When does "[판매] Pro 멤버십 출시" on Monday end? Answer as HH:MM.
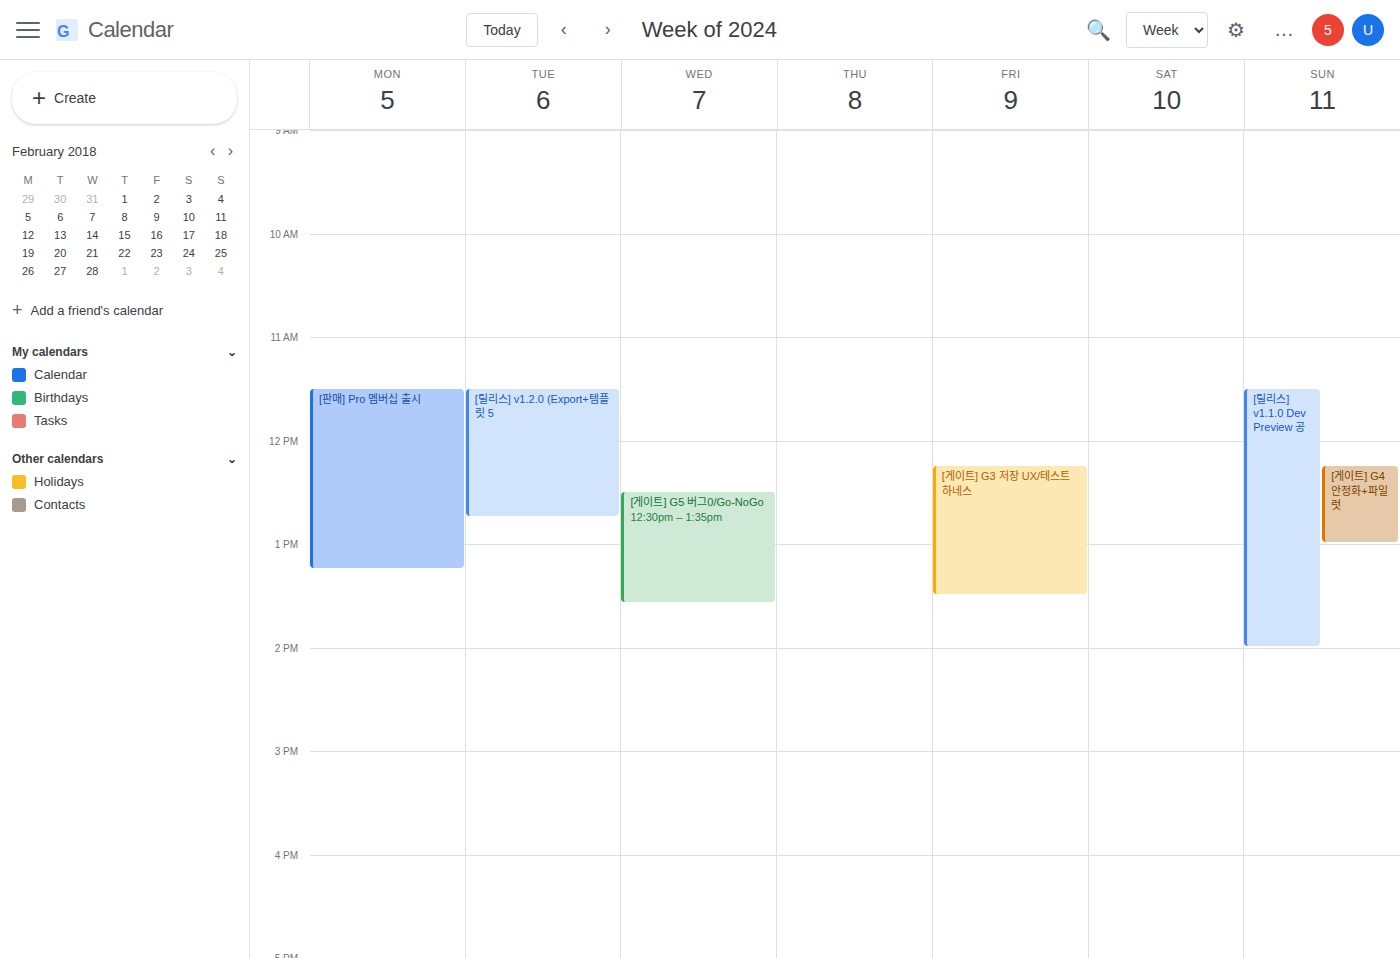
13:15